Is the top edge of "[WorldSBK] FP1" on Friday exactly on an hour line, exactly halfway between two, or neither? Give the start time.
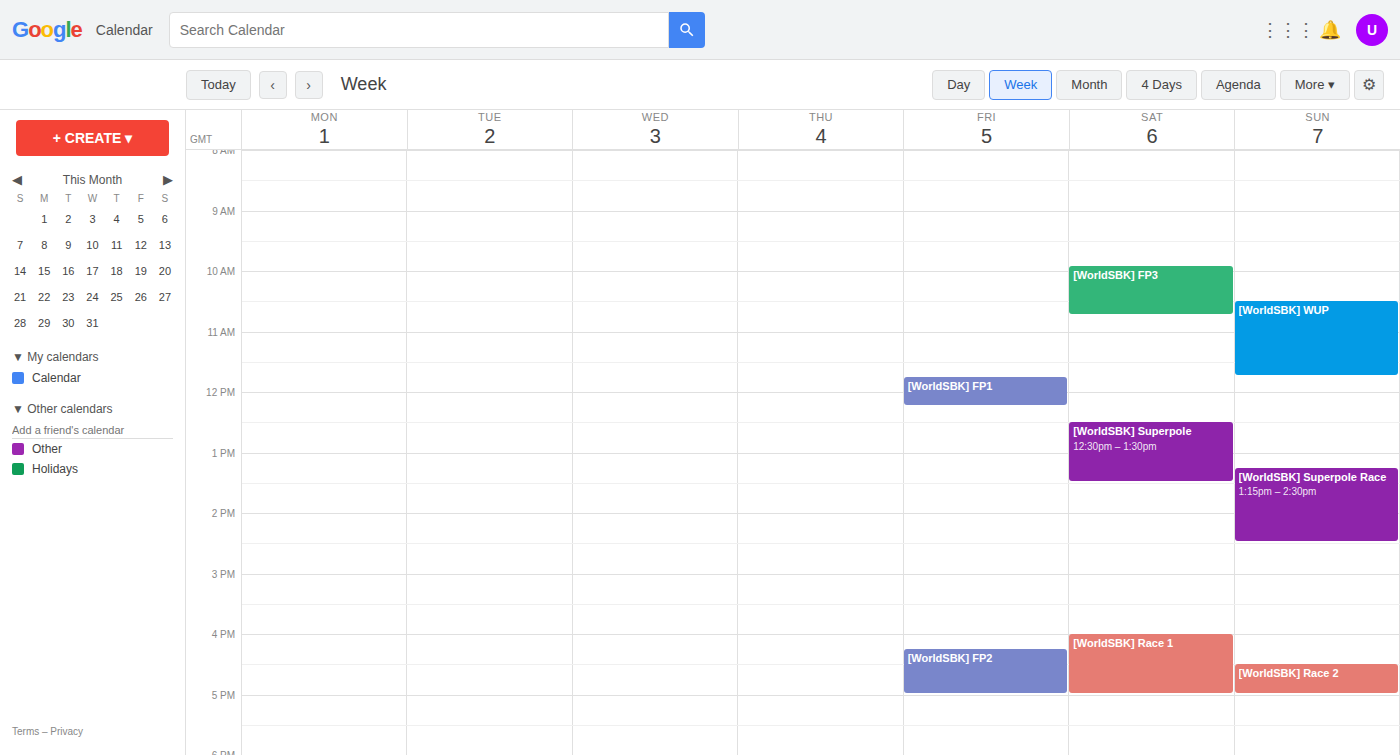
11:45 AM -- neither: three quarters of the way from the 11 AM line to the 12 PM line.